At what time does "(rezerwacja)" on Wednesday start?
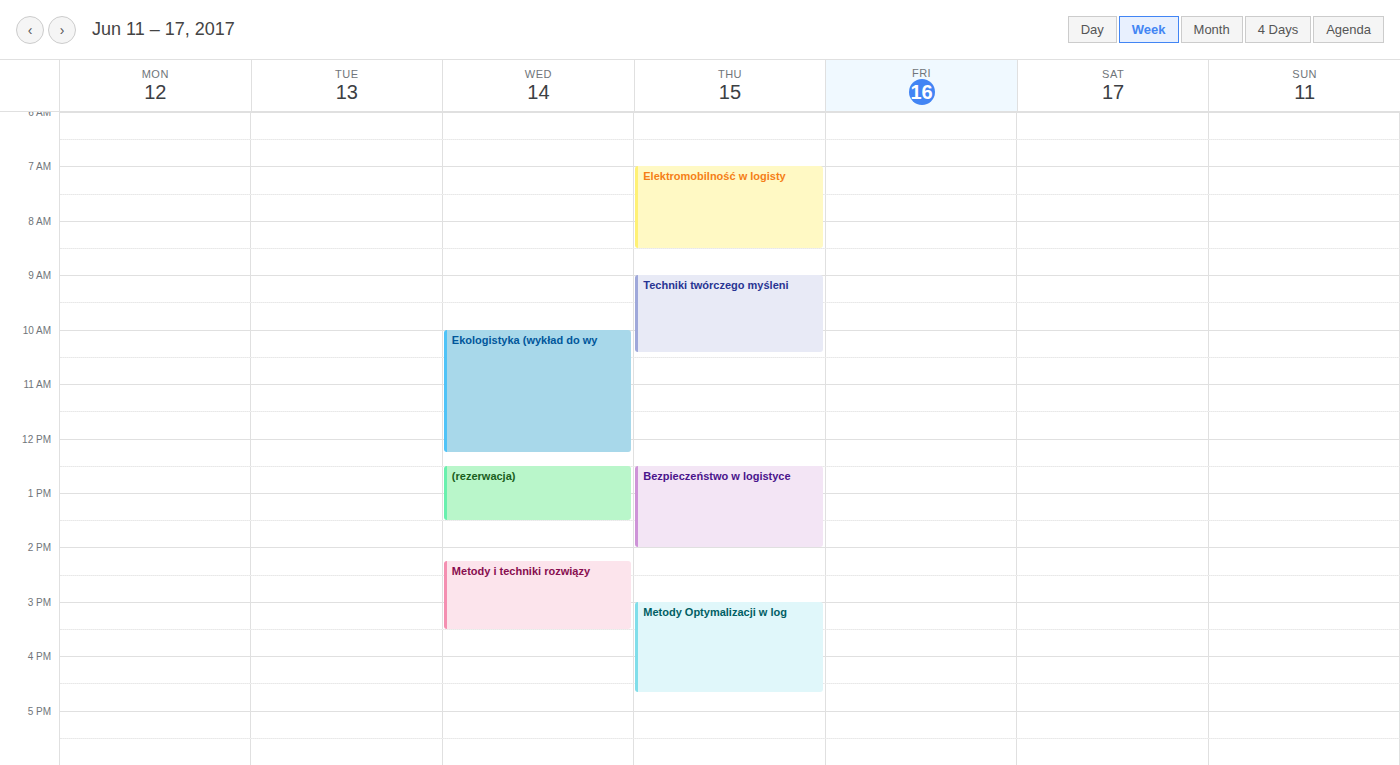
12:30 PM